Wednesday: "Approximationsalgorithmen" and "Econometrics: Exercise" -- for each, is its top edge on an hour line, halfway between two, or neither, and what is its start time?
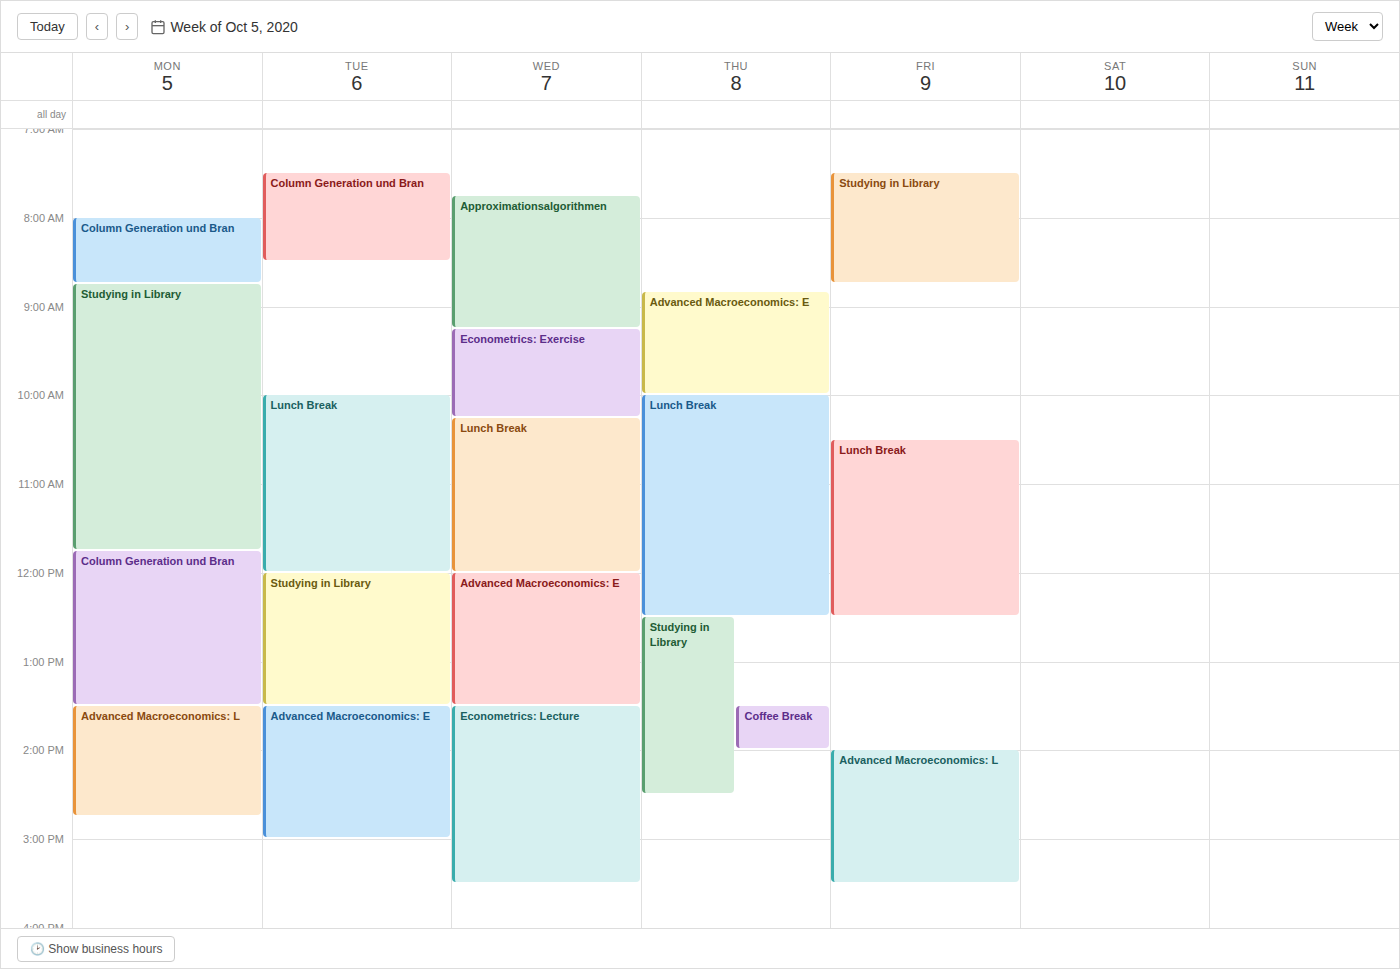
"Approximationsalgorithmen": 7:45 AM, neither: three quarters of the way from the 7 AM line to the 8 AM line. "Econometrics: Exercise": 9:15 AM, neither: a quarter of the way from the 9 AM line to the 10 AM line.